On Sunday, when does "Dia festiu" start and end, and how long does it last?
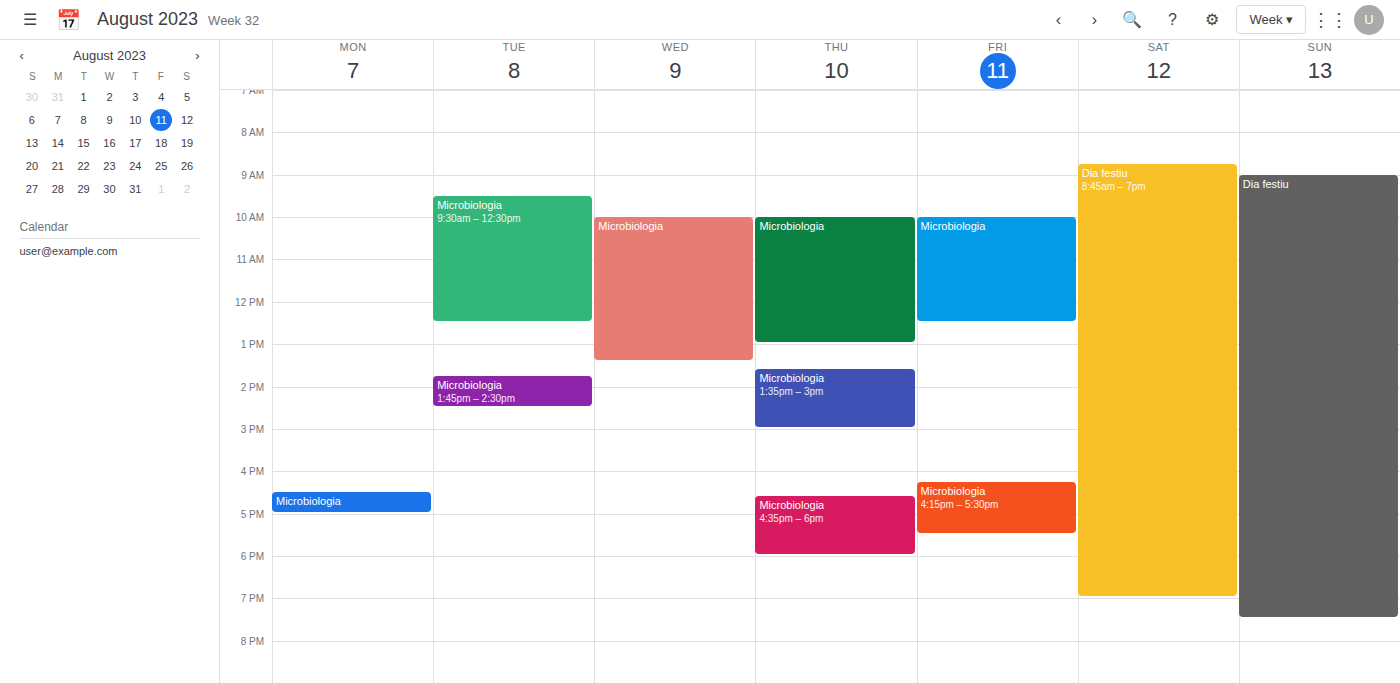
9:00 AM to 7:30 PM, 10 hours 30 minutes